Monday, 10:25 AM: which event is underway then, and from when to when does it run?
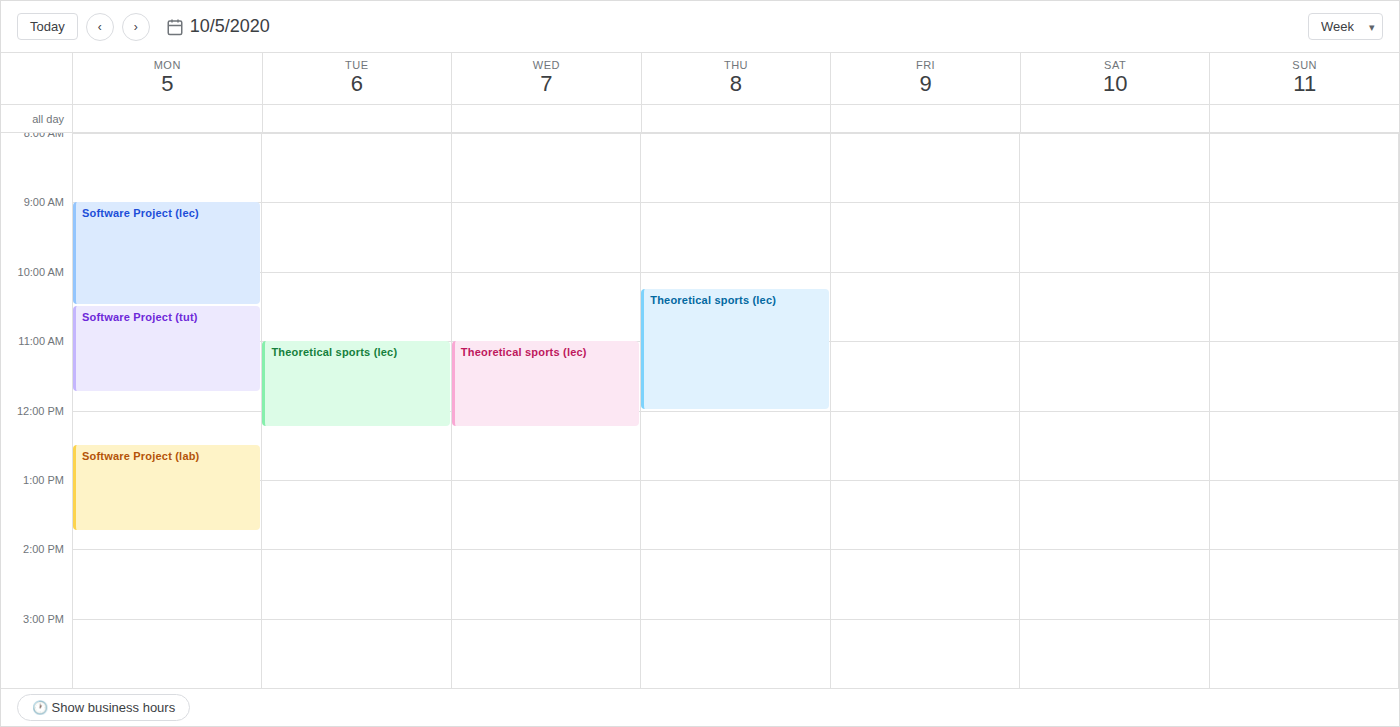
"Software Project (lec)", 9:00 AM to 10:30 AM